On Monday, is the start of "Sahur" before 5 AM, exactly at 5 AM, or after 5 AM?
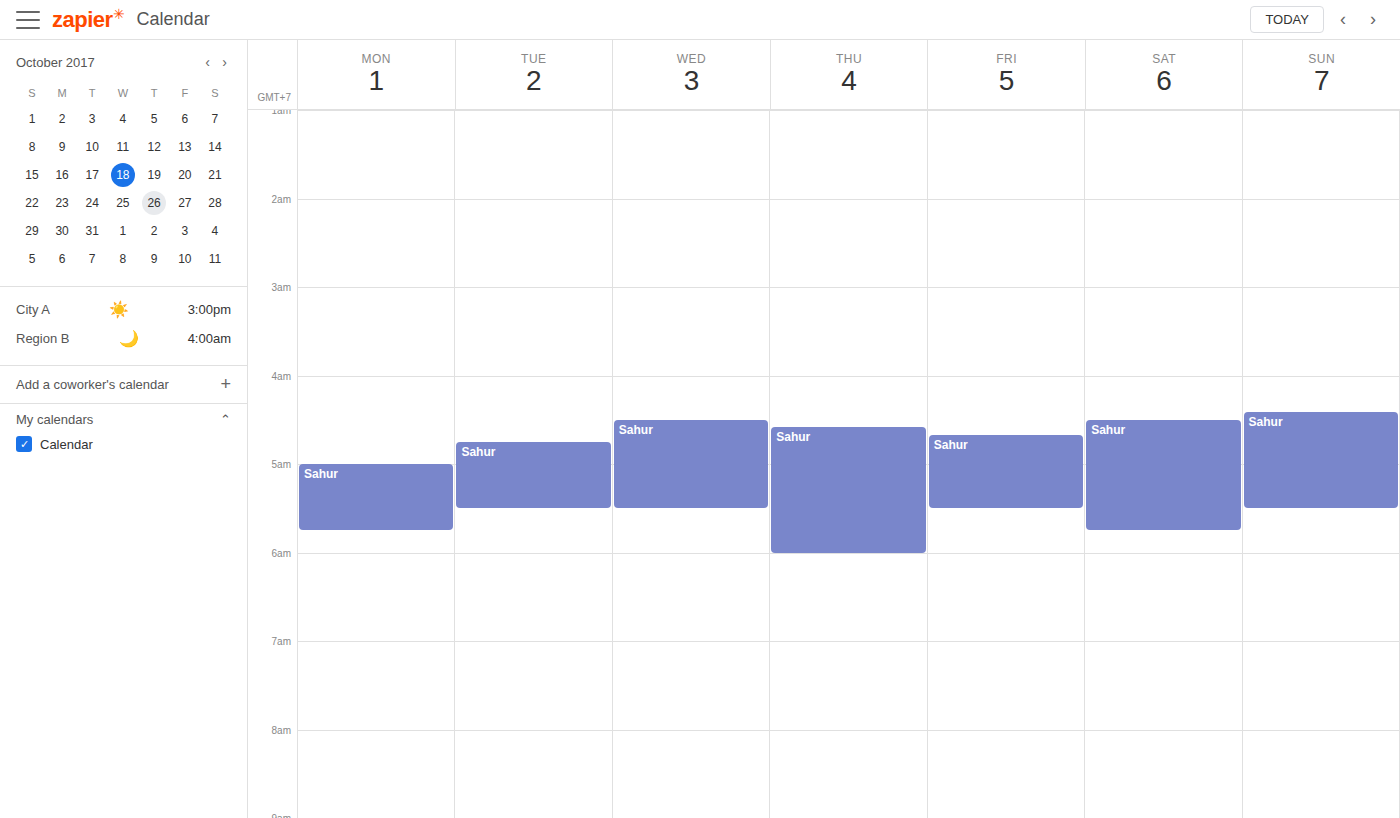
5:00 AM -- exactly at 5 AM, on the 5 AM line.